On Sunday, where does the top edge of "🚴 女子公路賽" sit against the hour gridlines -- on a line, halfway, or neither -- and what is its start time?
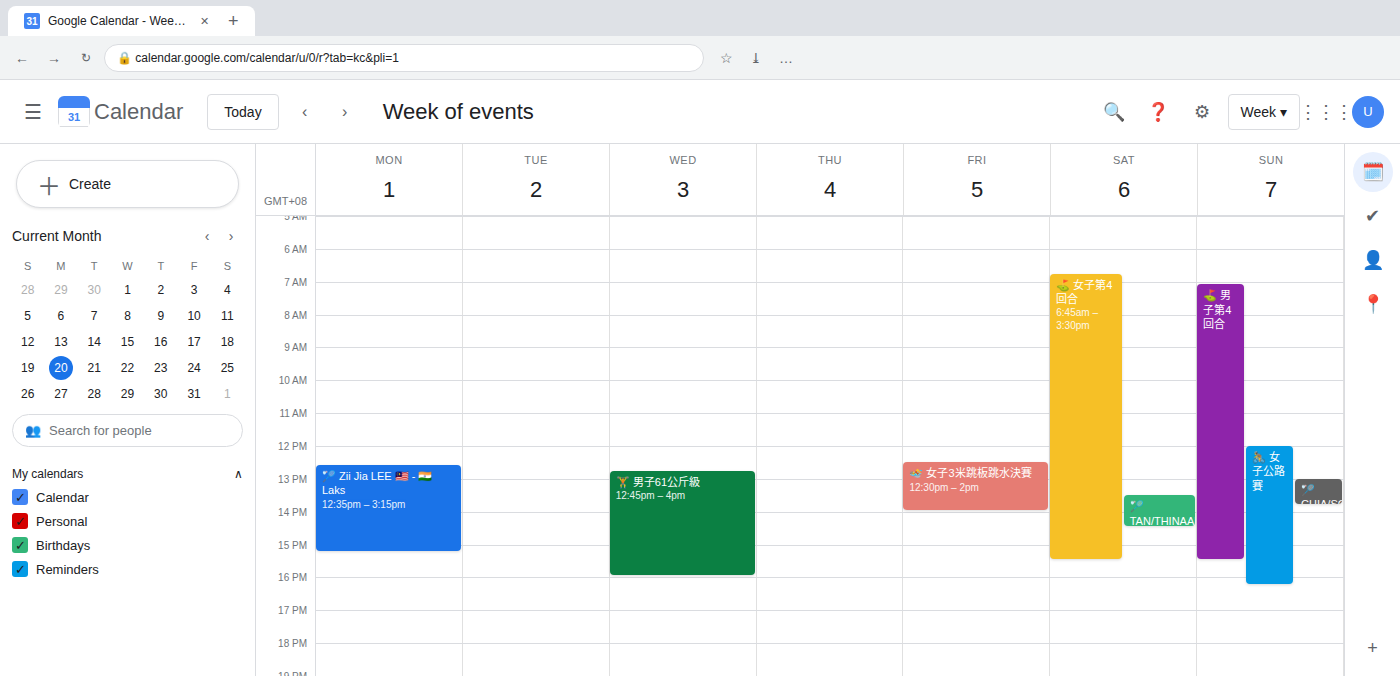
12:00 PM -- exactly on the 12 PM line.